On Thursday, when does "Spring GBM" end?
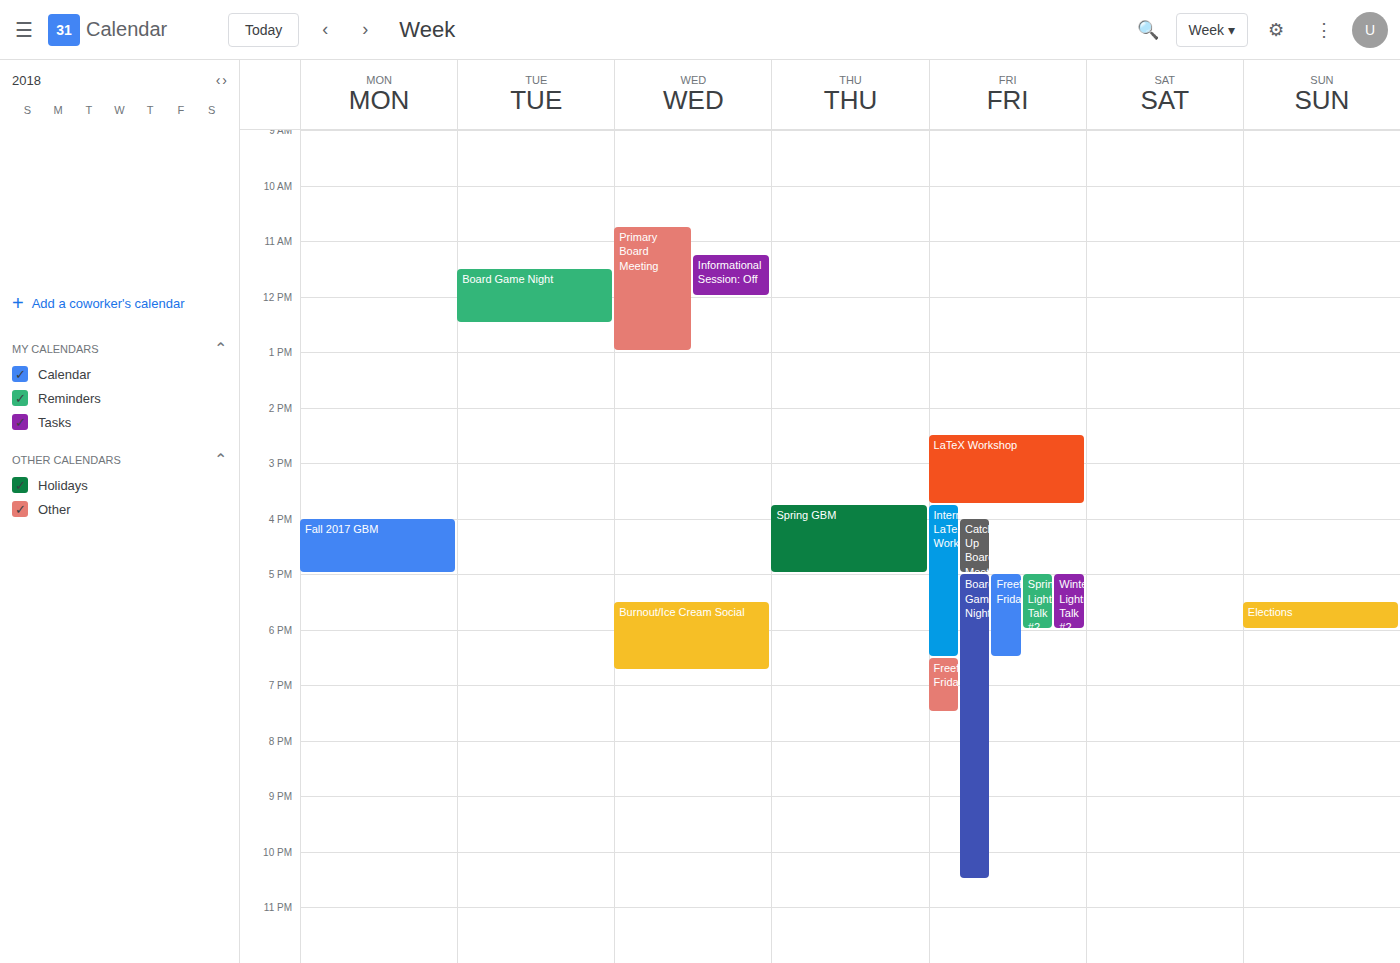
17:00